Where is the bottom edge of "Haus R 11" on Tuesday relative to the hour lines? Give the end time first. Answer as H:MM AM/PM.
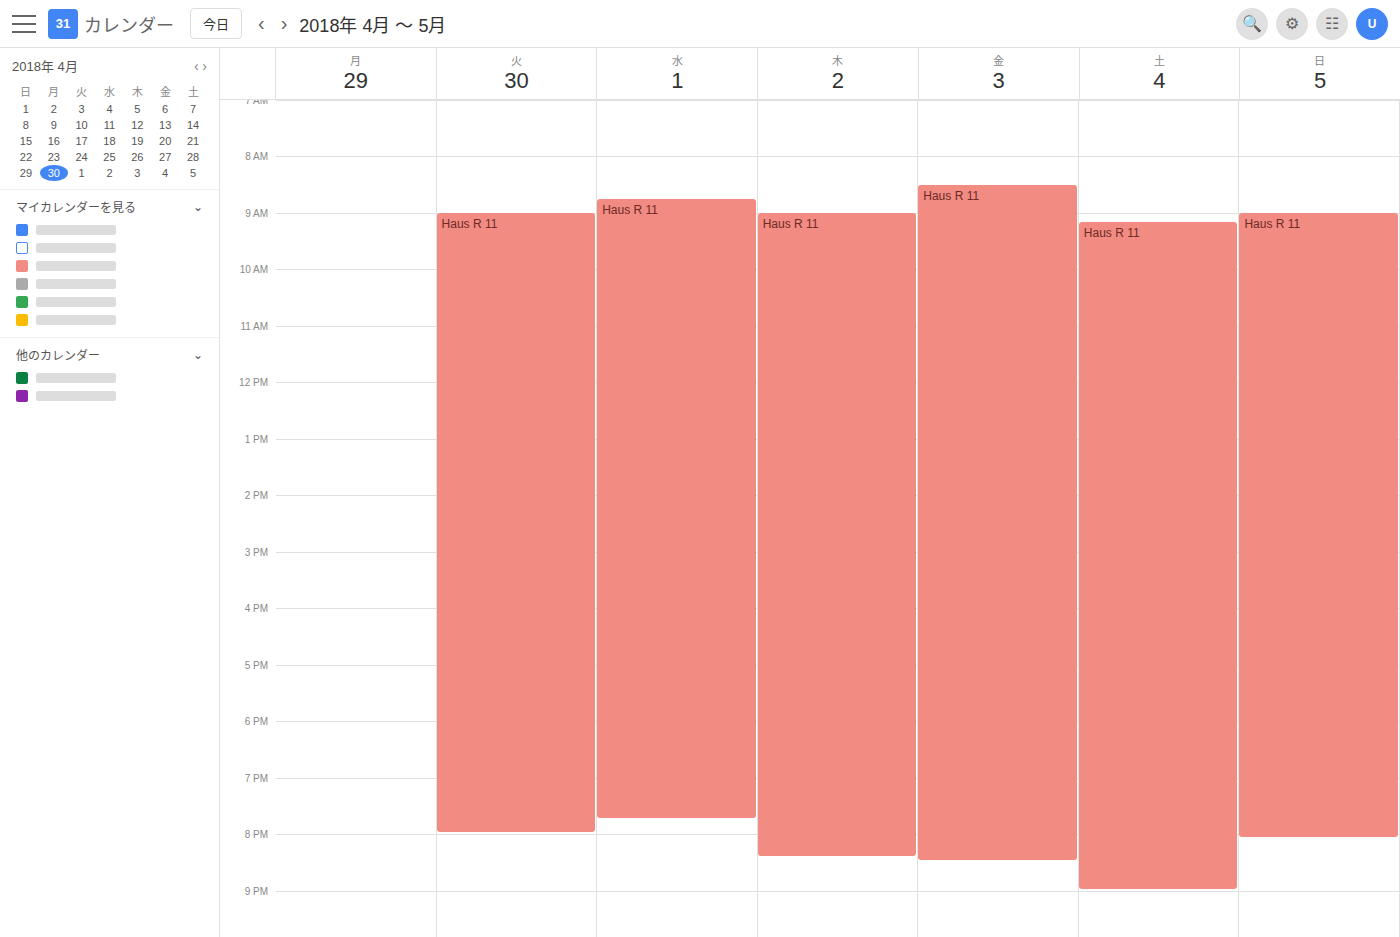
8:00 PM -- exactly on the 8 PM line.